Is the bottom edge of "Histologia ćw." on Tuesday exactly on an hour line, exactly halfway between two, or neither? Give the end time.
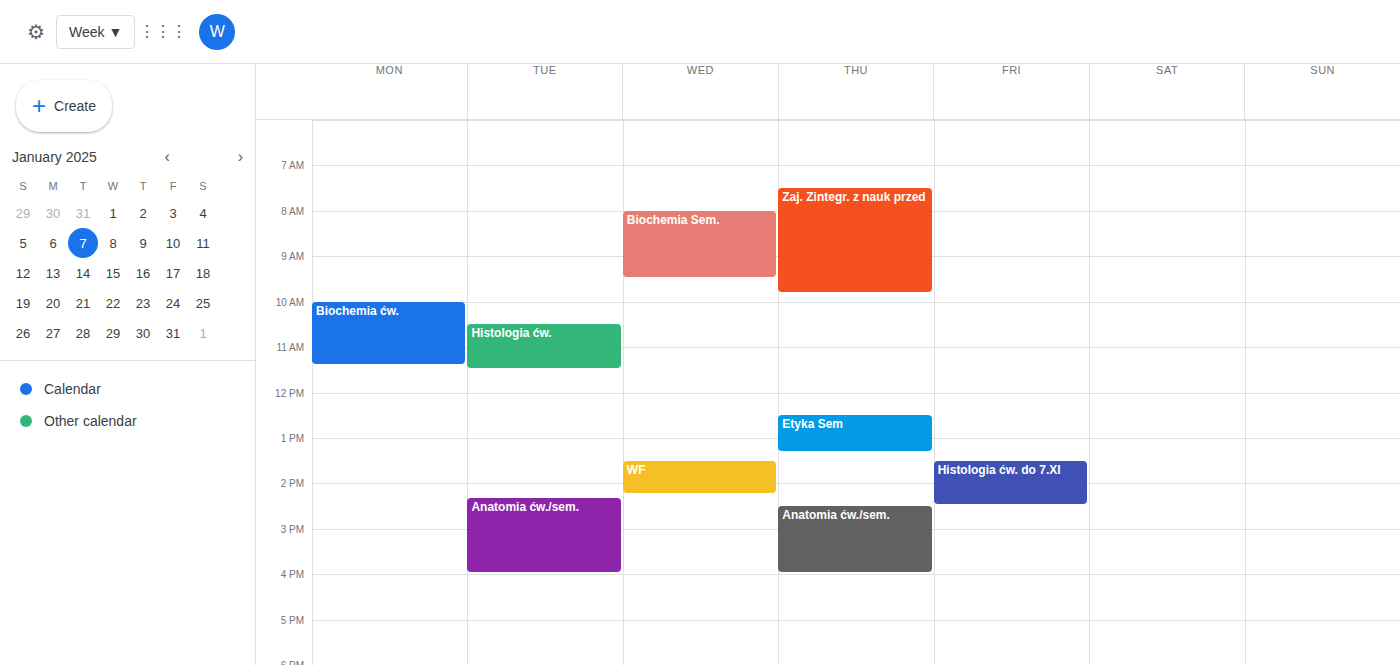
11:30 AM -- halfway between the 11 AM and 12 PM lines.